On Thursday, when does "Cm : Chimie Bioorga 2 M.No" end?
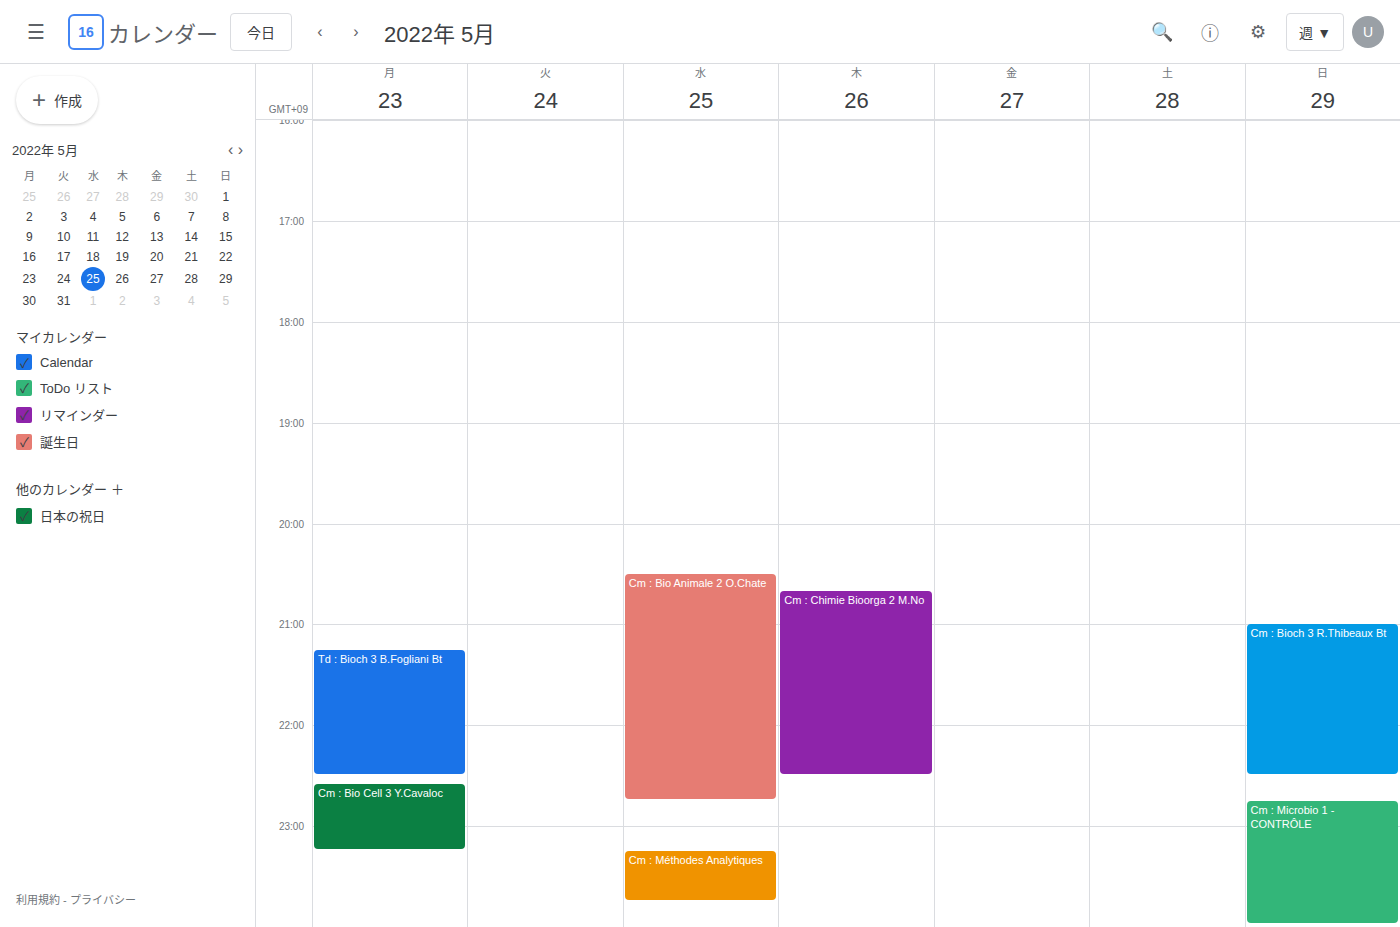
10:30 PM